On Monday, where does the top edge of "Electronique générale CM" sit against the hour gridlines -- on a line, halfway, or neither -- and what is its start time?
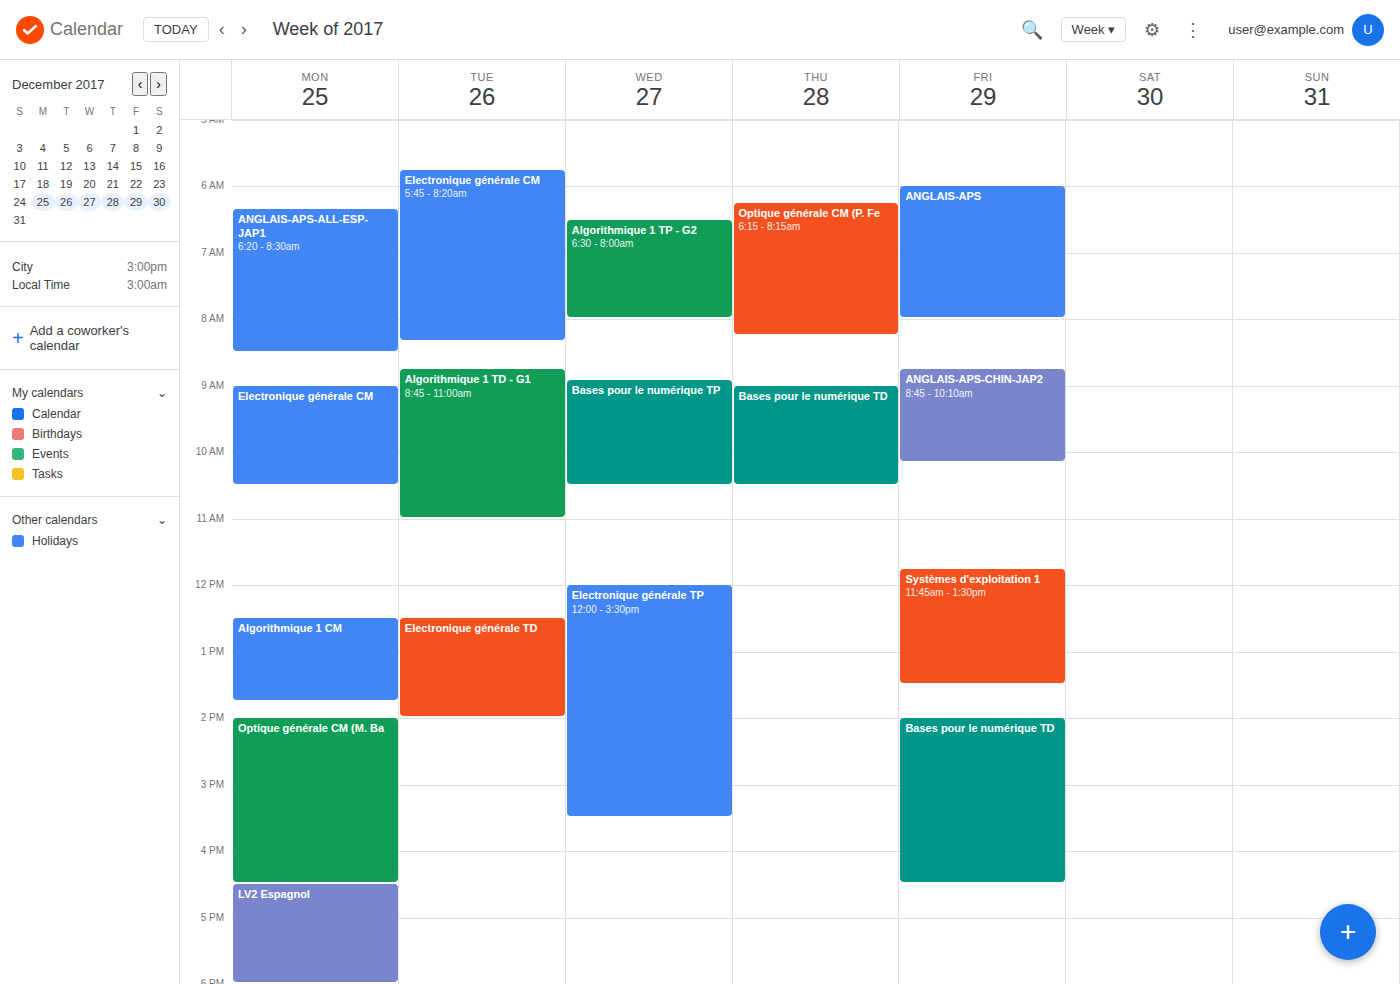
9:00 AM -- exactly on the 9 AM line.